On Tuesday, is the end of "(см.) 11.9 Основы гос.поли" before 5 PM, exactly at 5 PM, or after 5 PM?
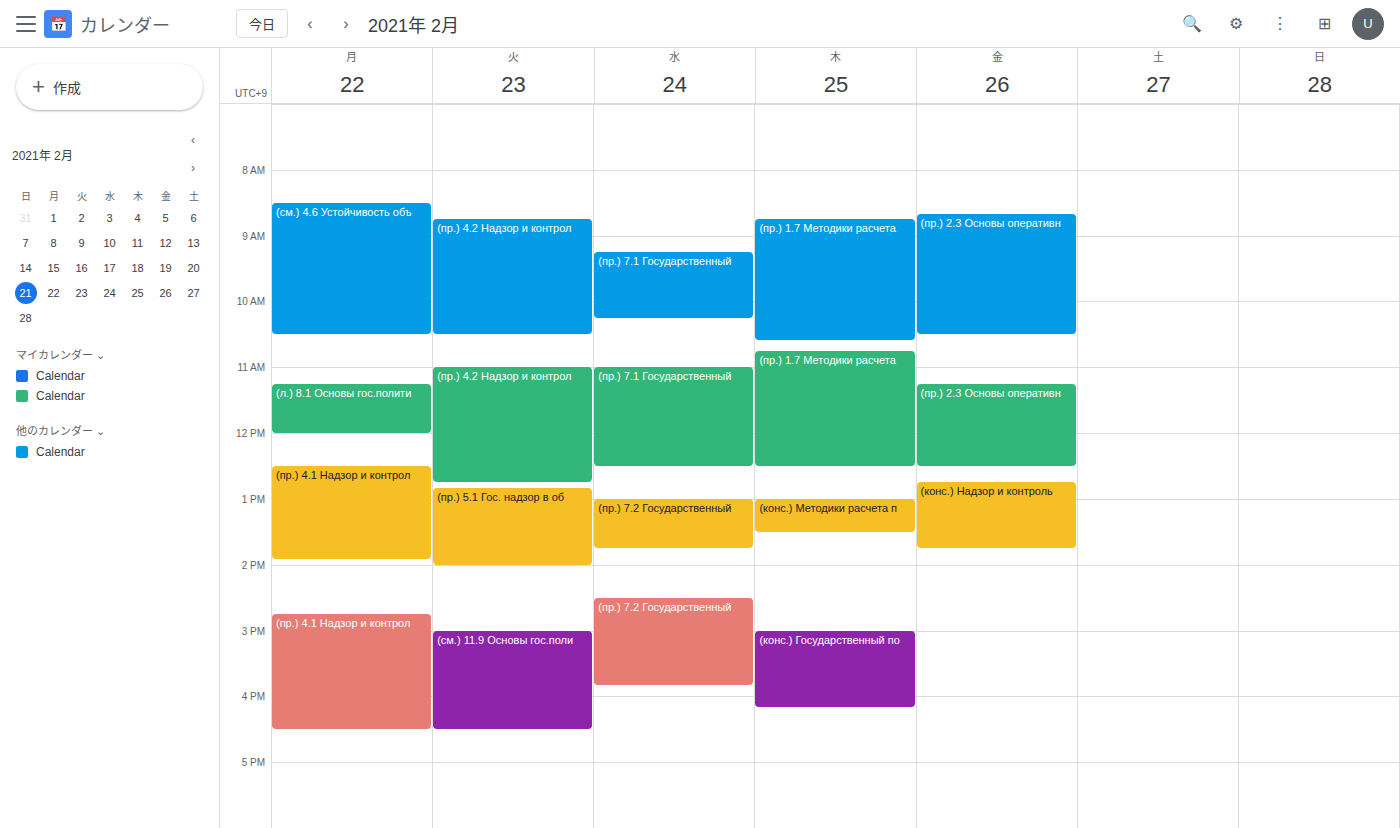
4:30 PM -- before 5 PM, 30 minutes above the 5 PM line.